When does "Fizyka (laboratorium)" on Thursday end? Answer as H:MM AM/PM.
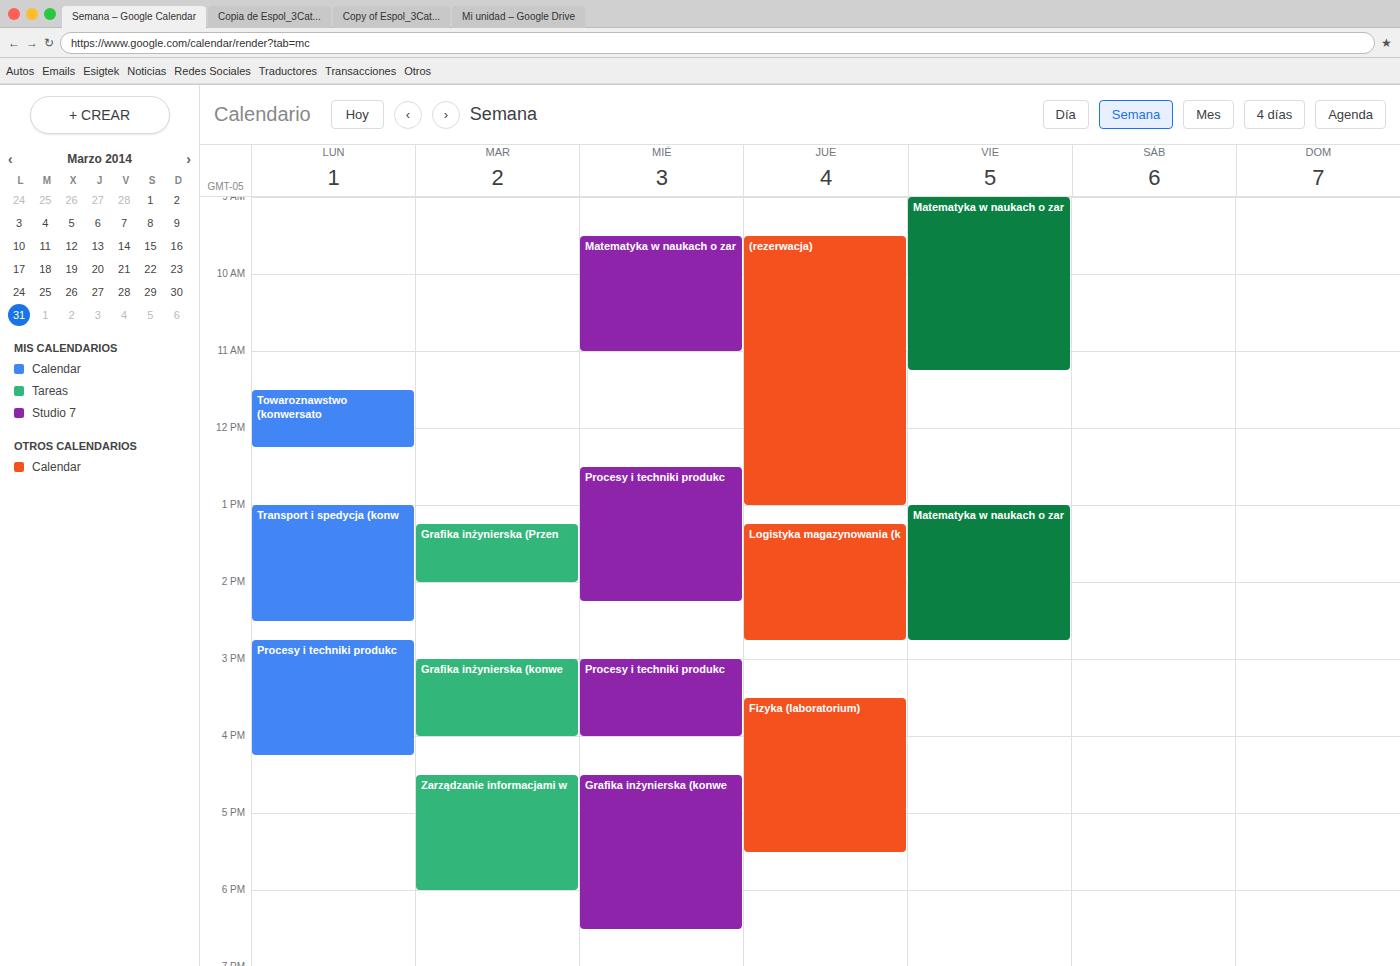
5:30 PM